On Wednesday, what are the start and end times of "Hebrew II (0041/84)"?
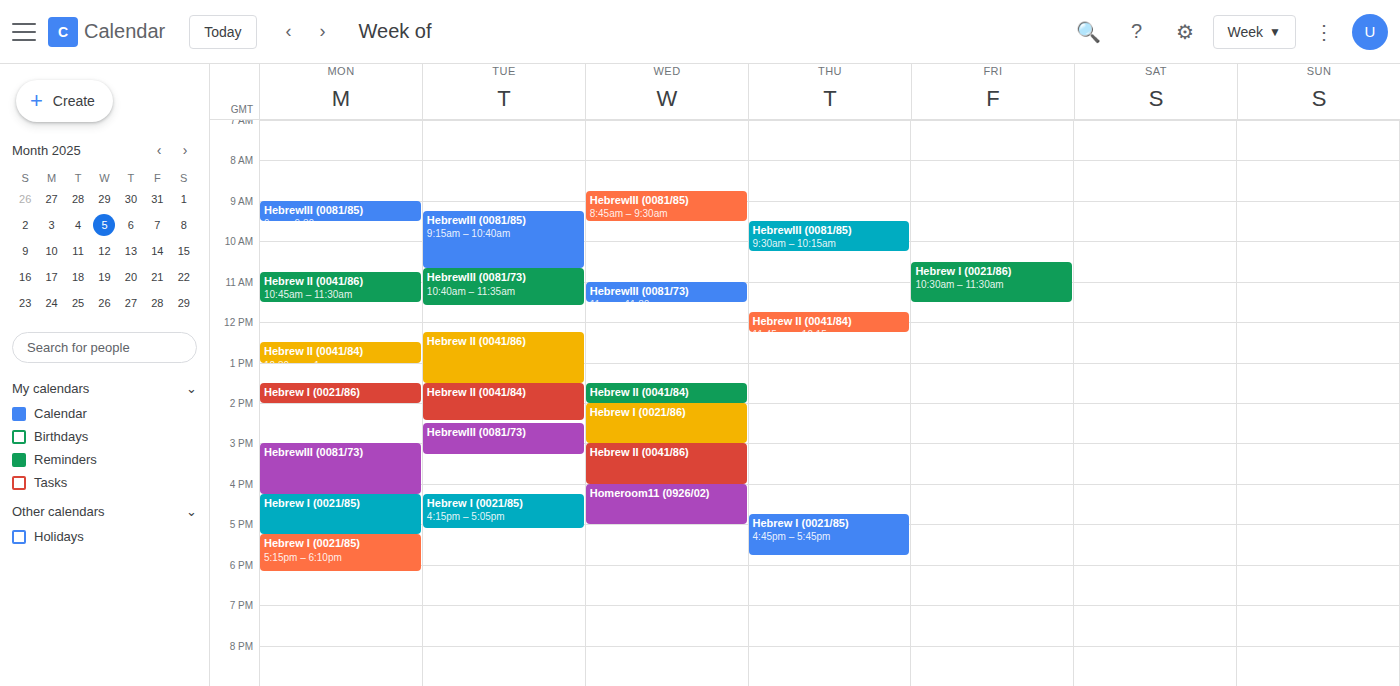
1:30 PM to 2:00 PM